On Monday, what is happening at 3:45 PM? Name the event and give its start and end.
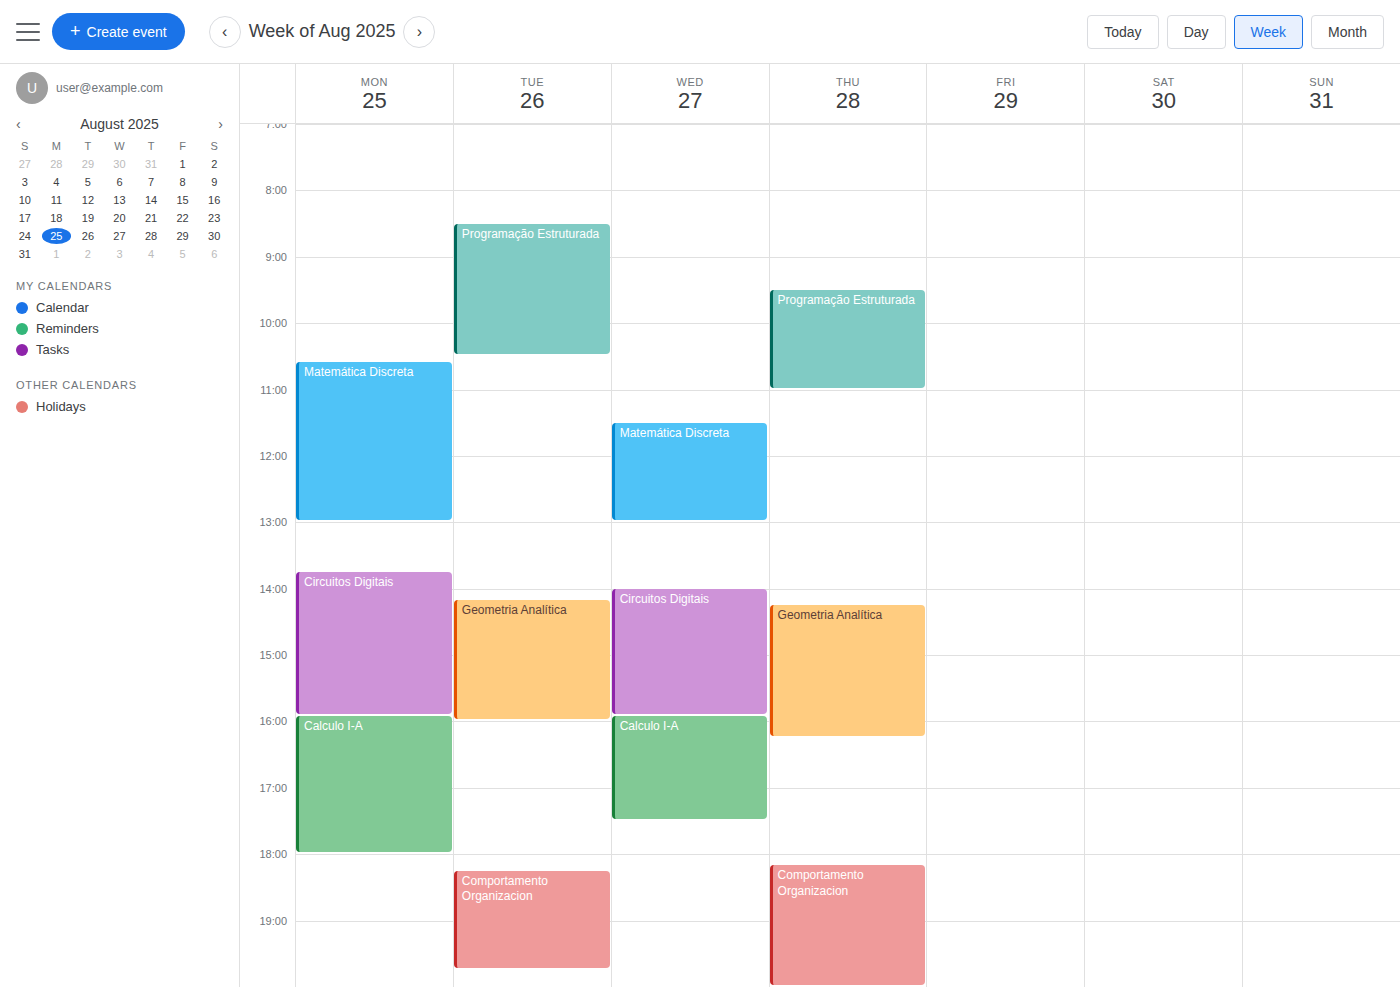
"Circuitos Digitais", 1:45 PM to 3:55 PM